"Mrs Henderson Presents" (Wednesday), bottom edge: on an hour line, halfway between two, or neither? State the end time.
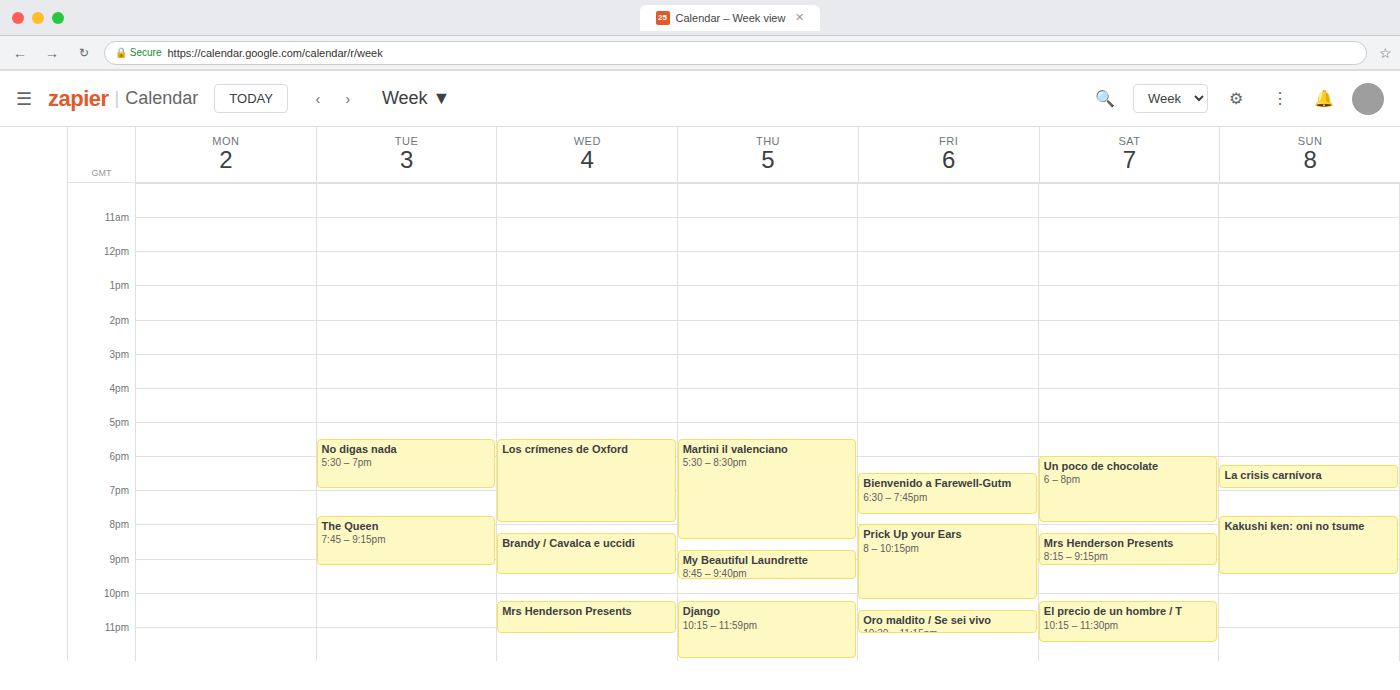
11:15 PM -- neither: a quarter of the way from the 11 PM line to the 12 AM line.